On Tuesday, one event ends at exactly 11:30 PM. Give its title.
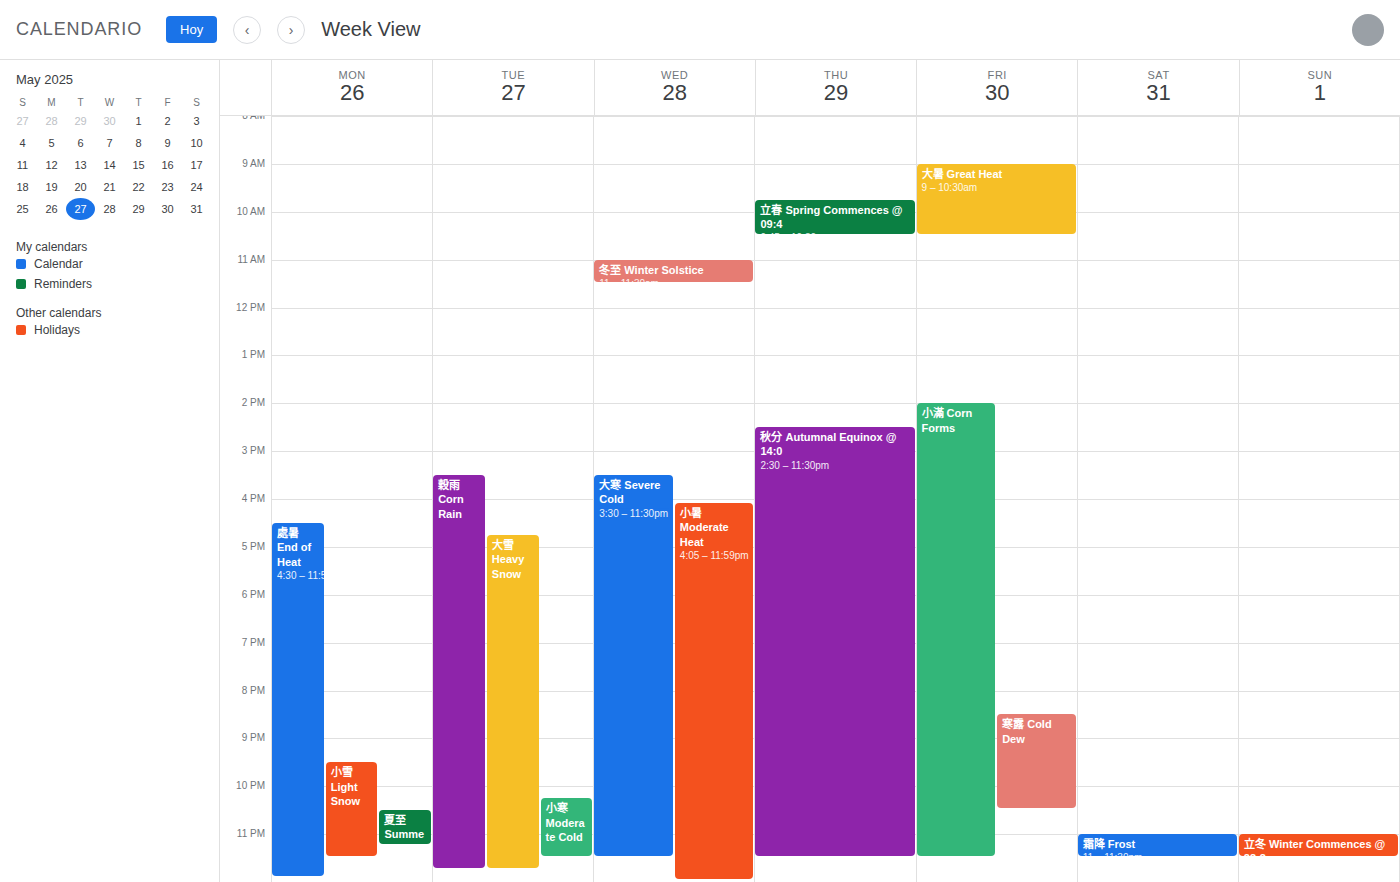
"小寒 Moderate Cold"